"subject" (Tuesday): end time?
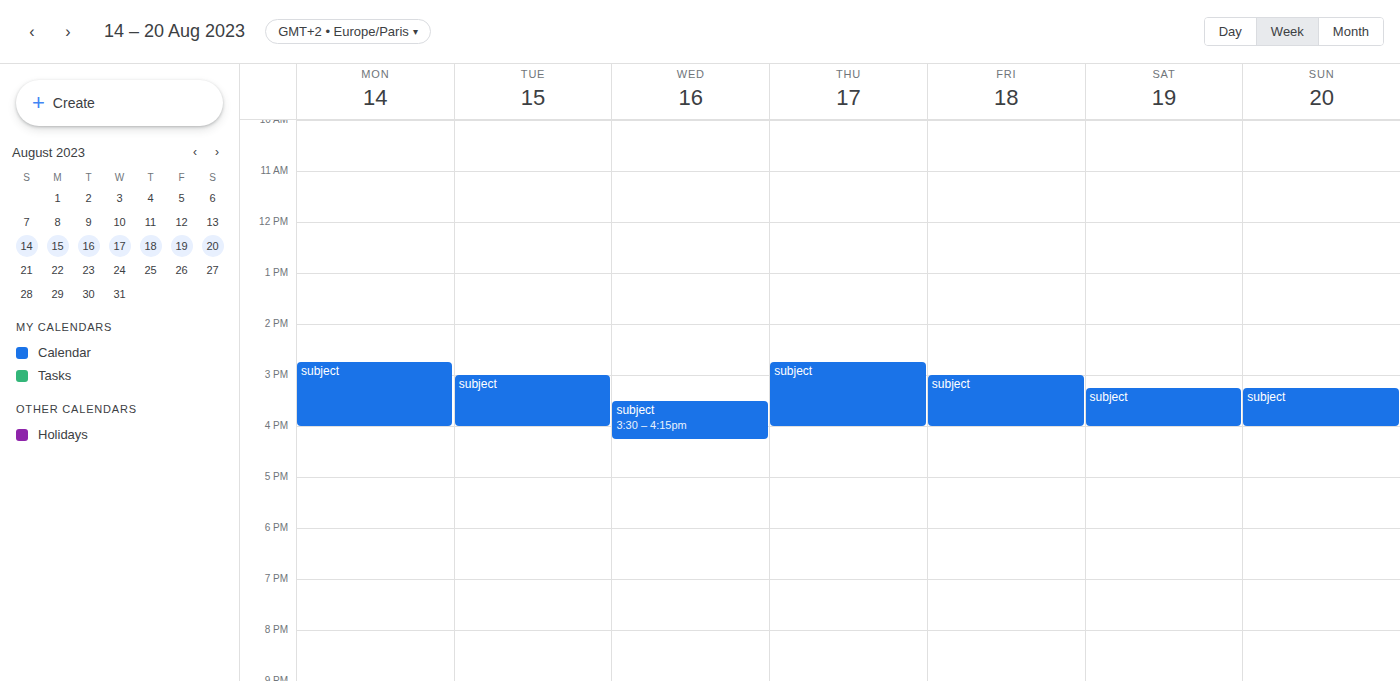
4:00 PM